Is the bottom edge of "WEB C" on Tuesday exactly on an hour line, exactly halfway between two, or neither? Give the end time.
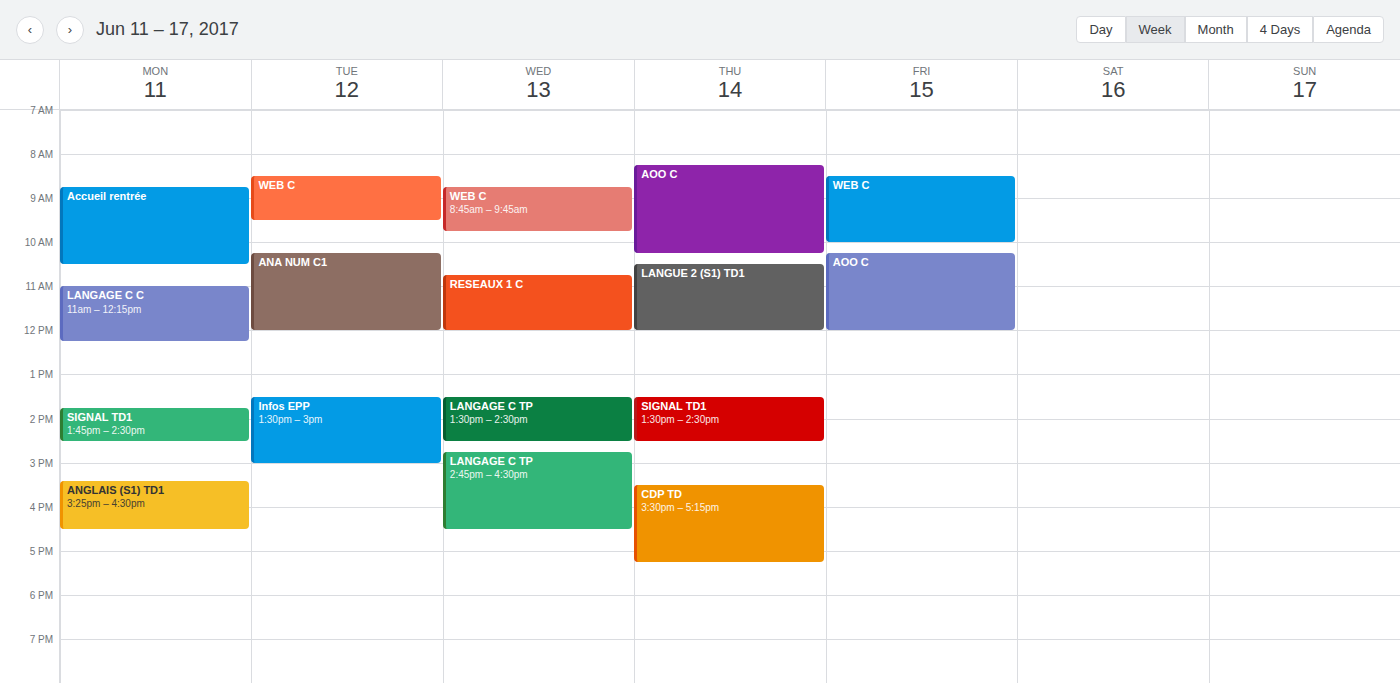
09:30 -- halfway between the 09:00 and 10:00 lines.